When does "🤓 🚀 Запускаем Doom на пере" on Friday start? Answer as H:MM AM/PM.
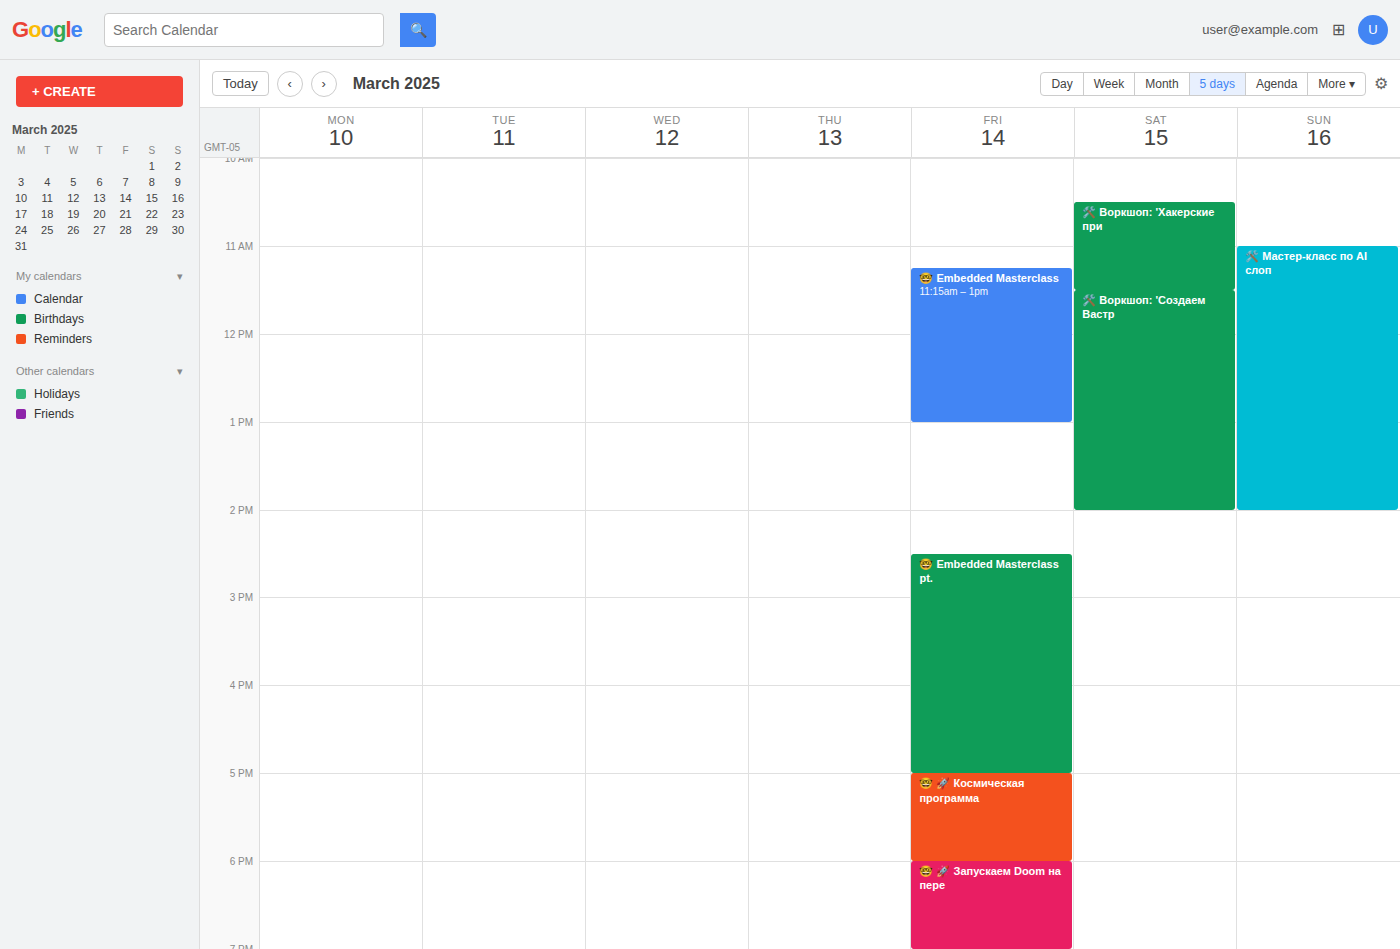
6:00 PM